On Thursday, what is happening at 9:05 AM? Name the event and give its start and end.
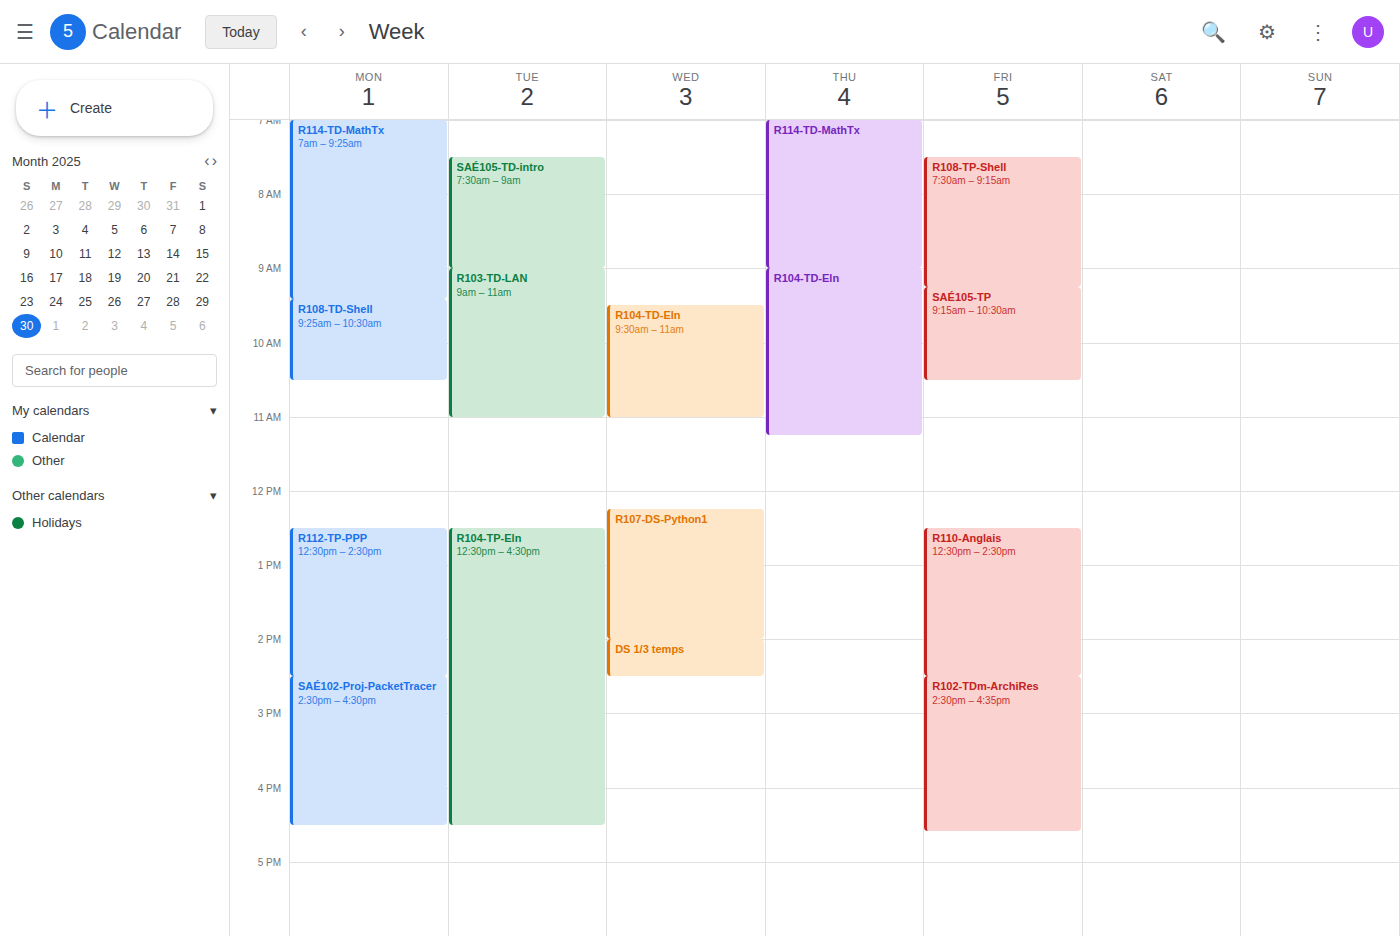
"R104-TD-Eln", 9:00 AM to 11:15 AM